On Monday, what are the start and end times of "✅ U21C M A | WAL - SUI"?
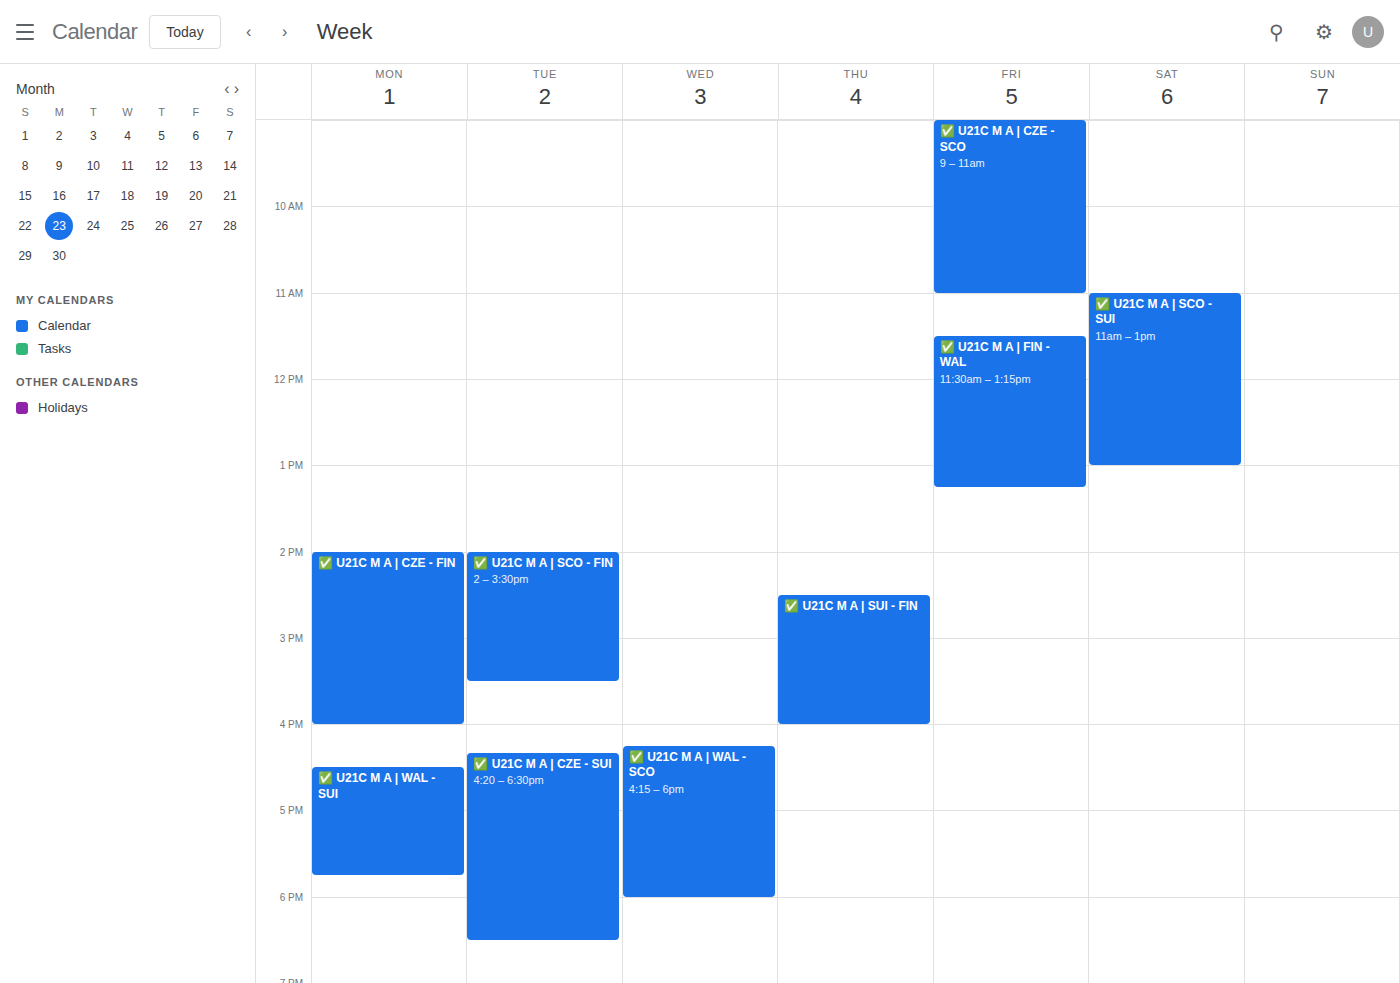
4:30 PM to 5:45 PM